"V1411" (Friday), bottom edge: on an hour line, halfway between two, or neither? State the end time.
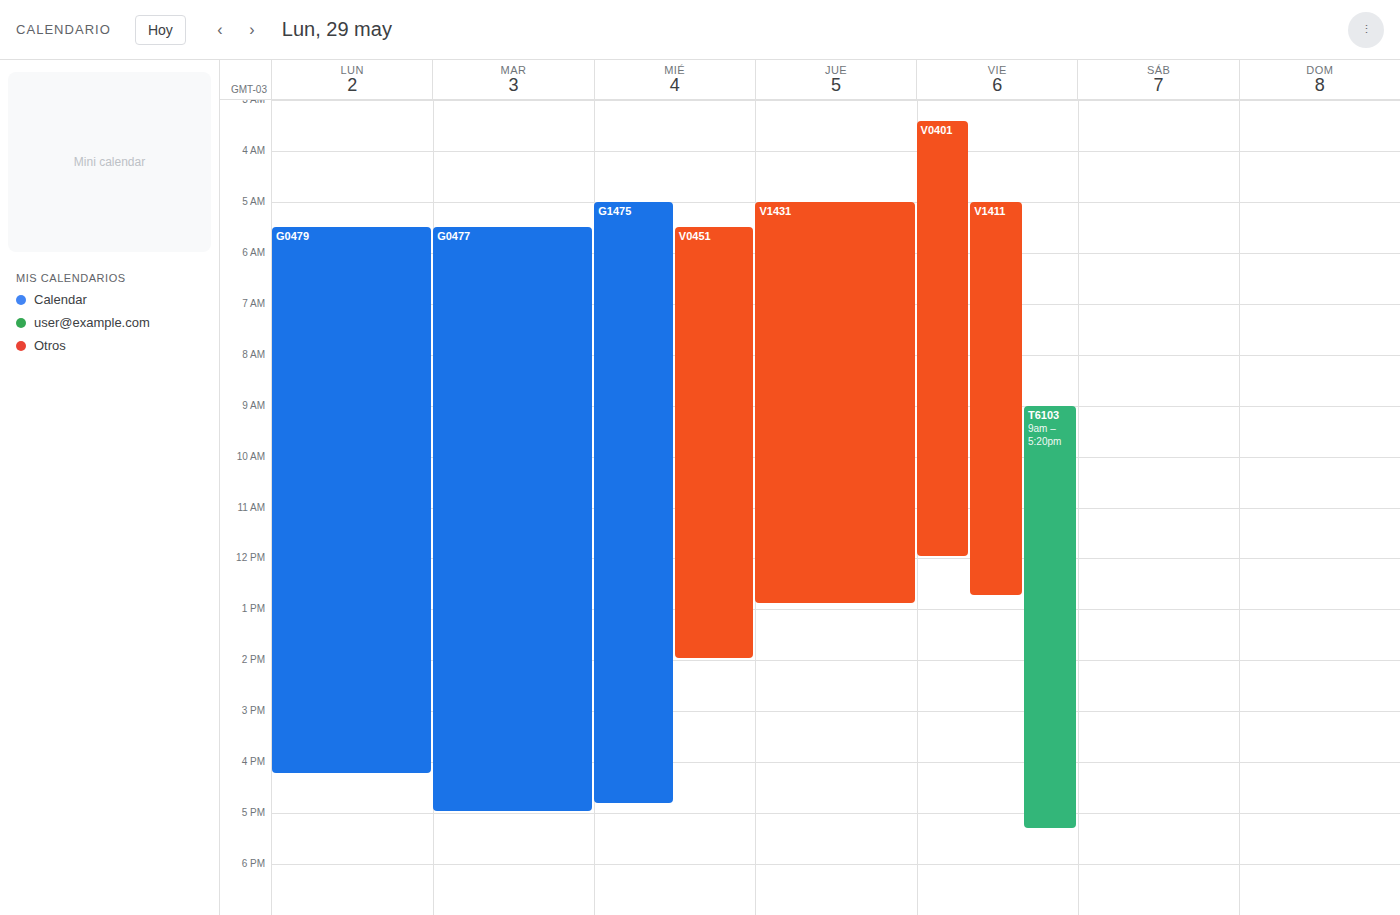
12:45 PM -- neither: three quarters of the way from the 12 PM line to the 1 PM line.